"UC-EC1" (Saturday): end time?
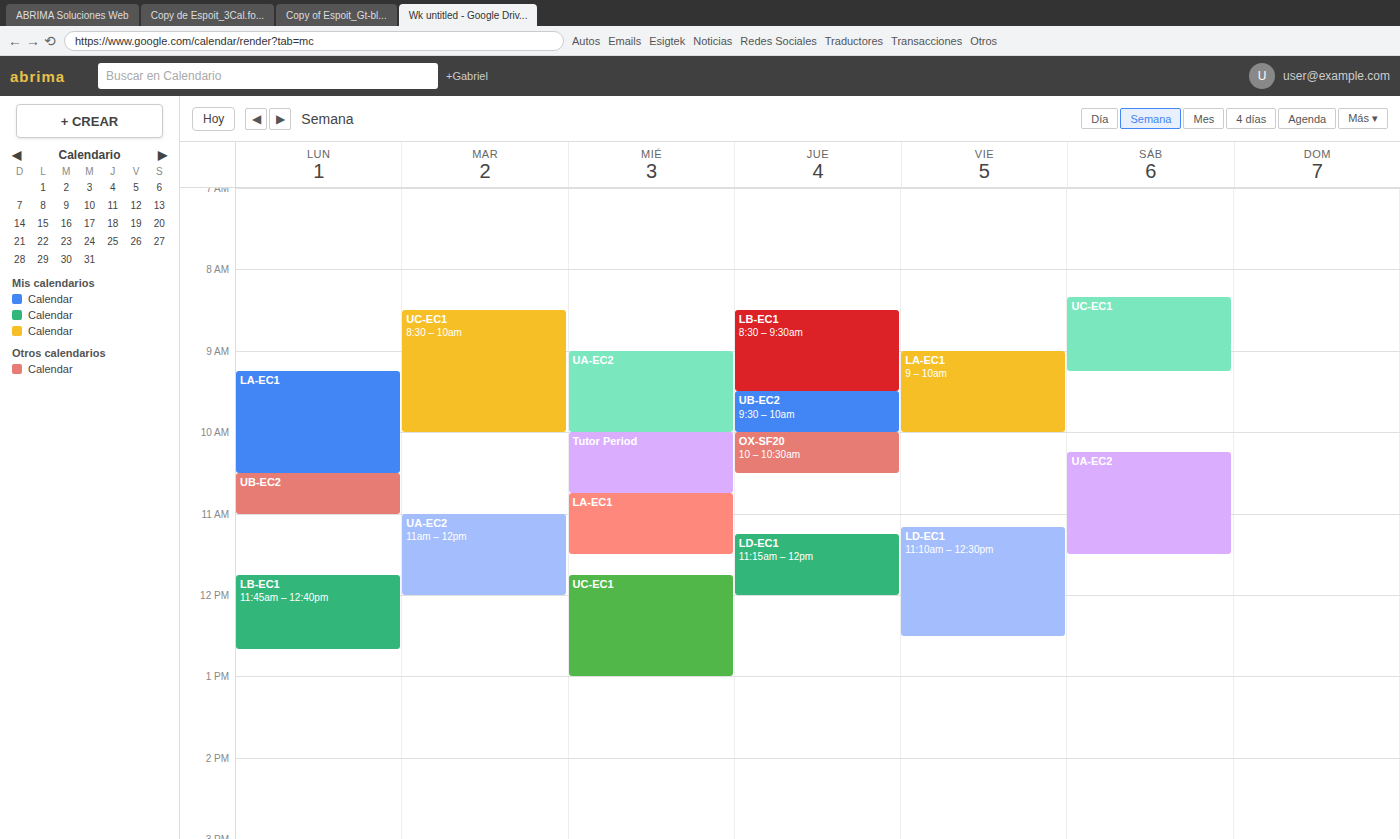
9:15 AM